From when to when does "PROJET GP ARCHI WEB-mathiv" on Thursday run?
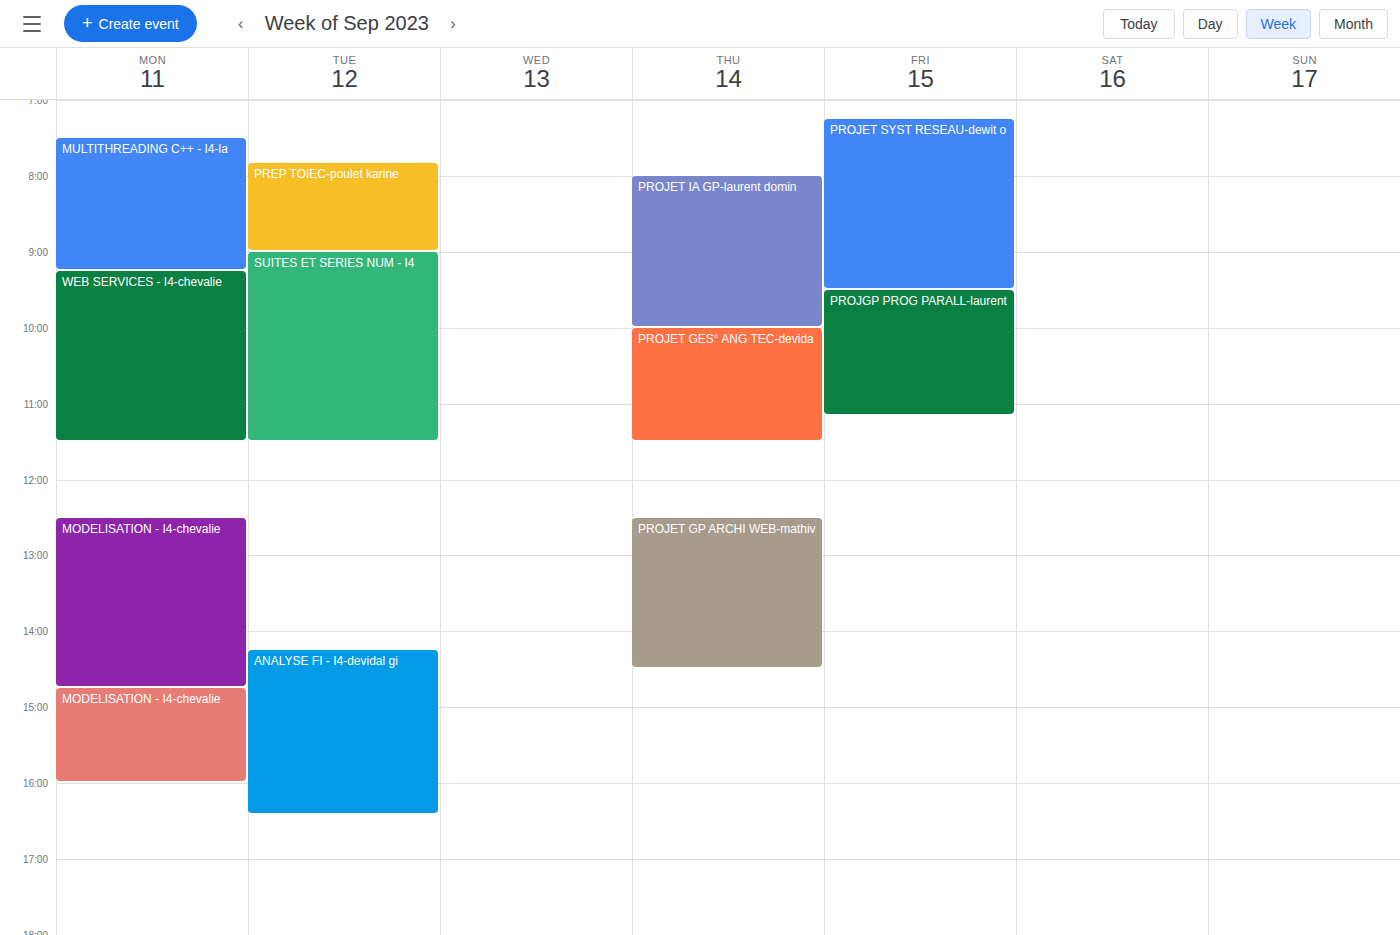
12:30 PM to 2:30 PM